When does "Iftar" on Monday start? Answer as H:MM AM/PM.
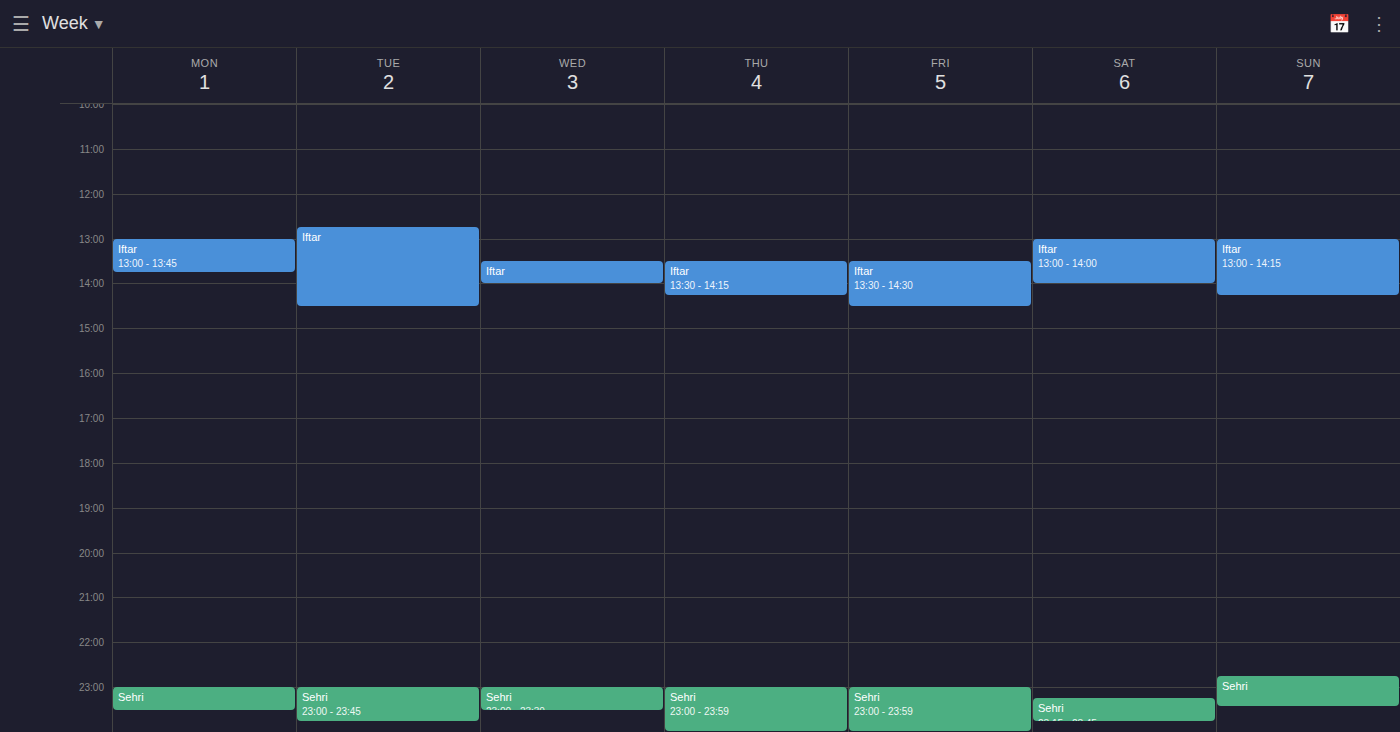
1:00 PM